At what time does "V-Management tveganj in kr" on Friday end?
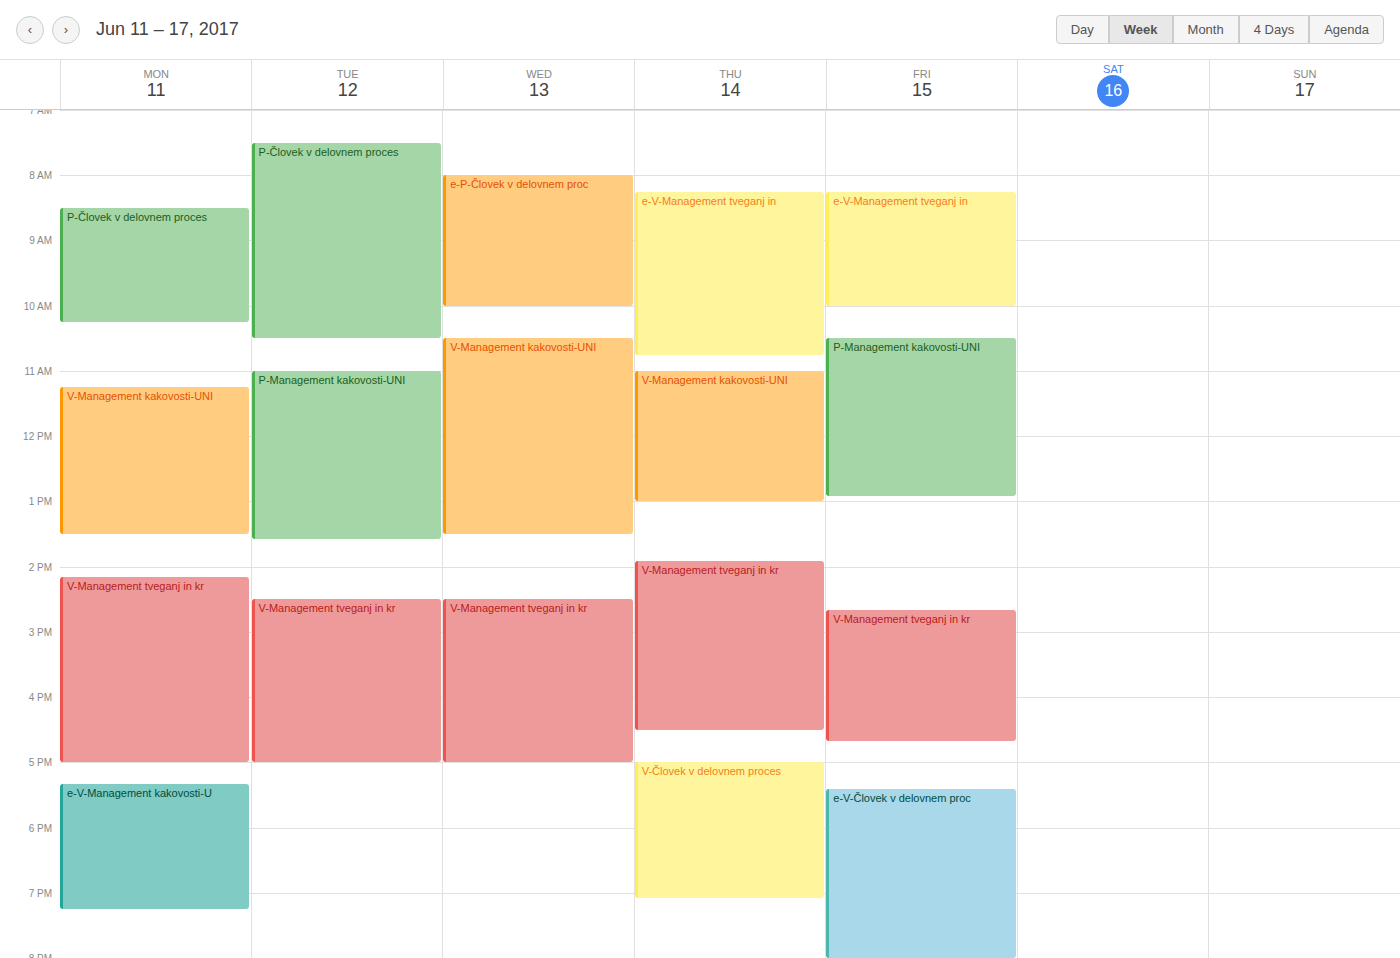
4:40 PM